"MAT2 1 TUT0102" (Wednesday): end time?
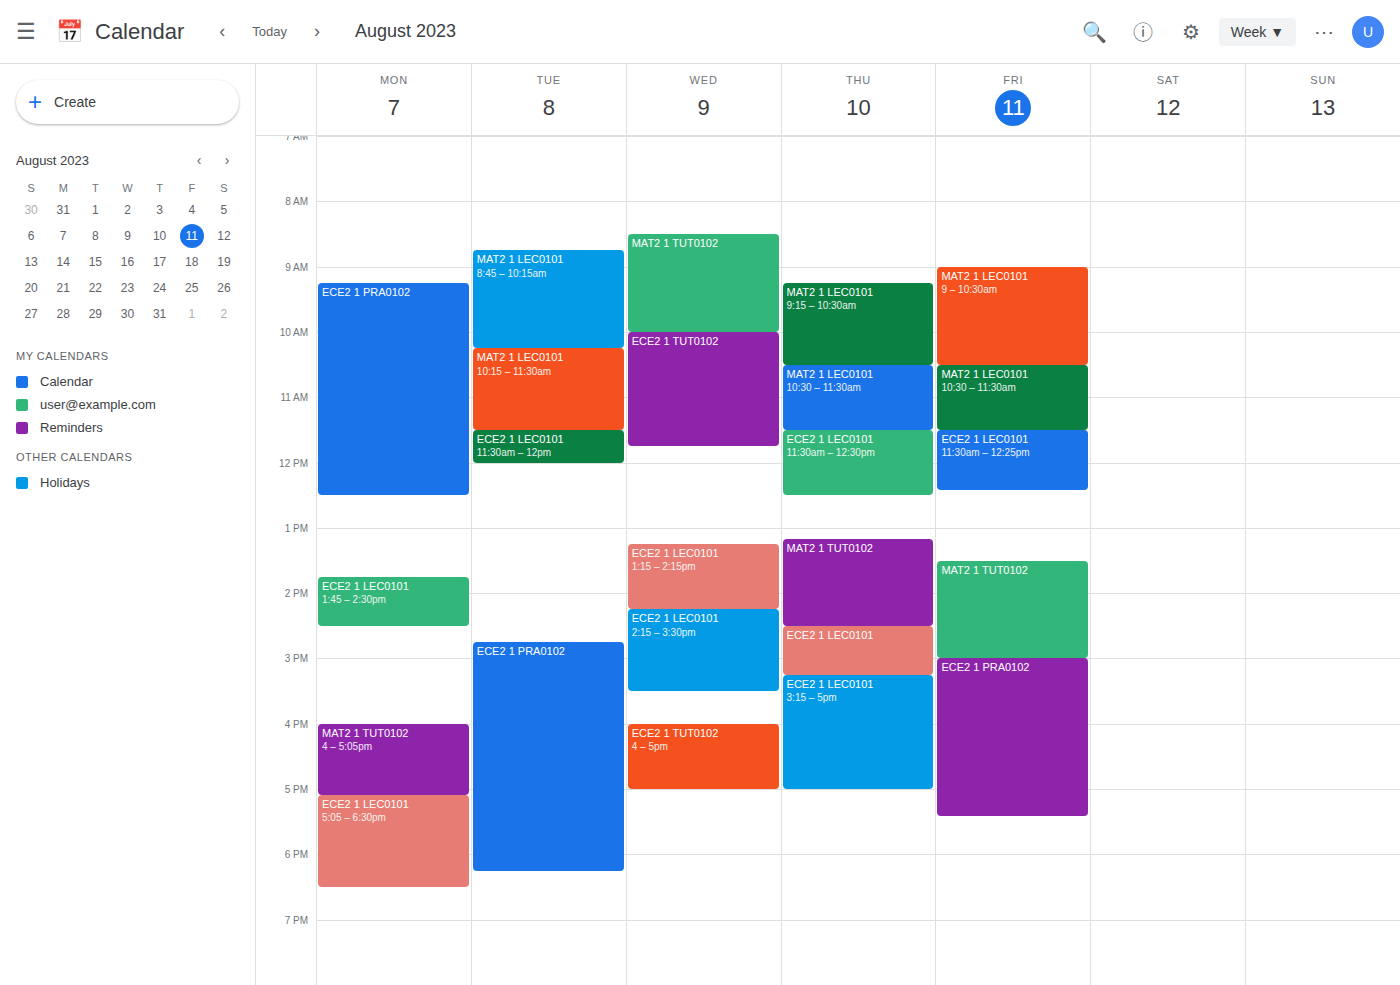
10:00 AM